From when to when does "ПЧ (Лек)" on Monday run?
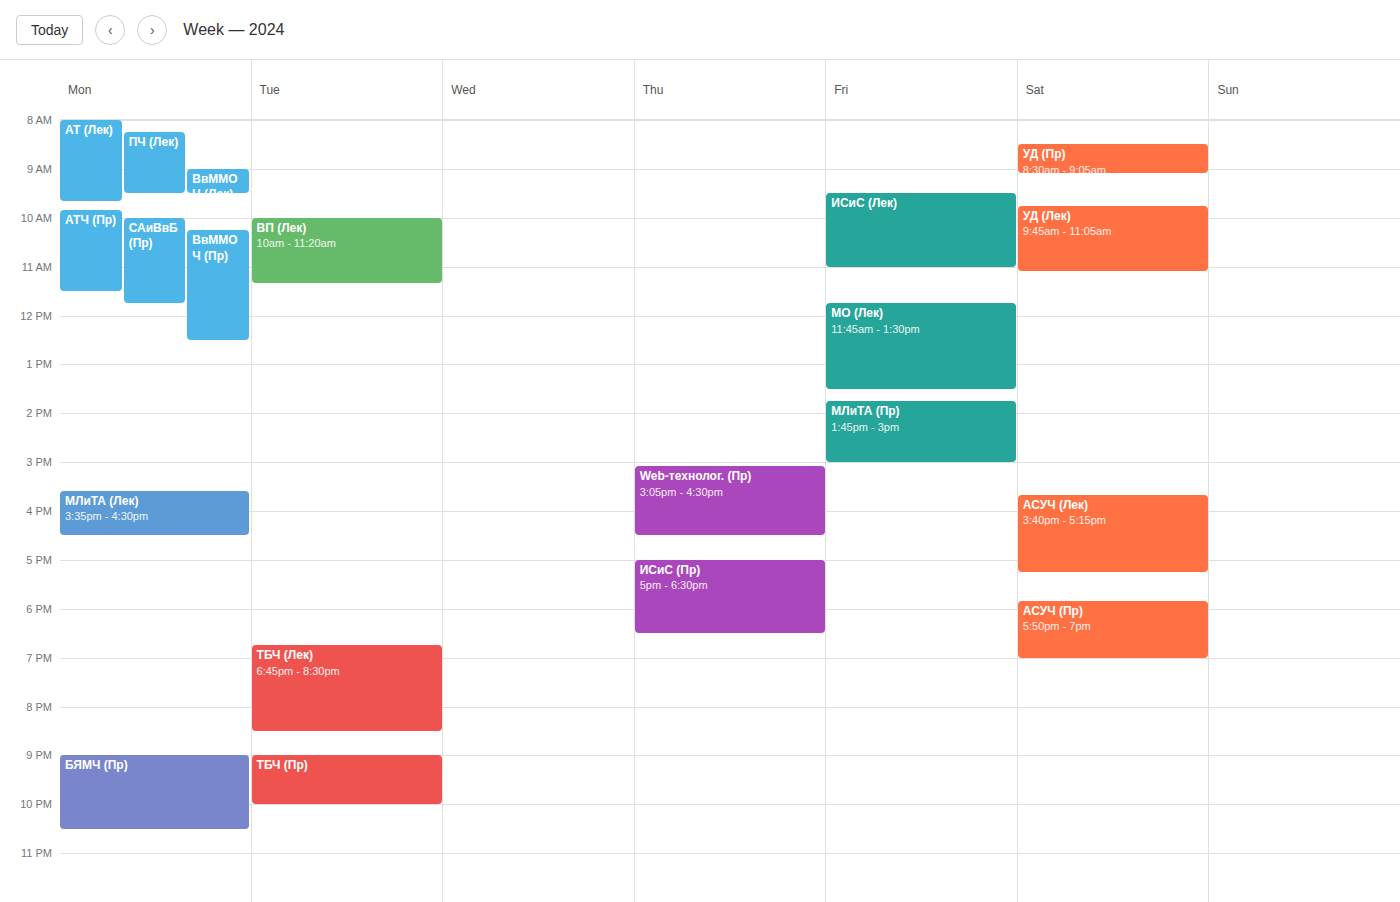
8:15 AM to 9:30 AM